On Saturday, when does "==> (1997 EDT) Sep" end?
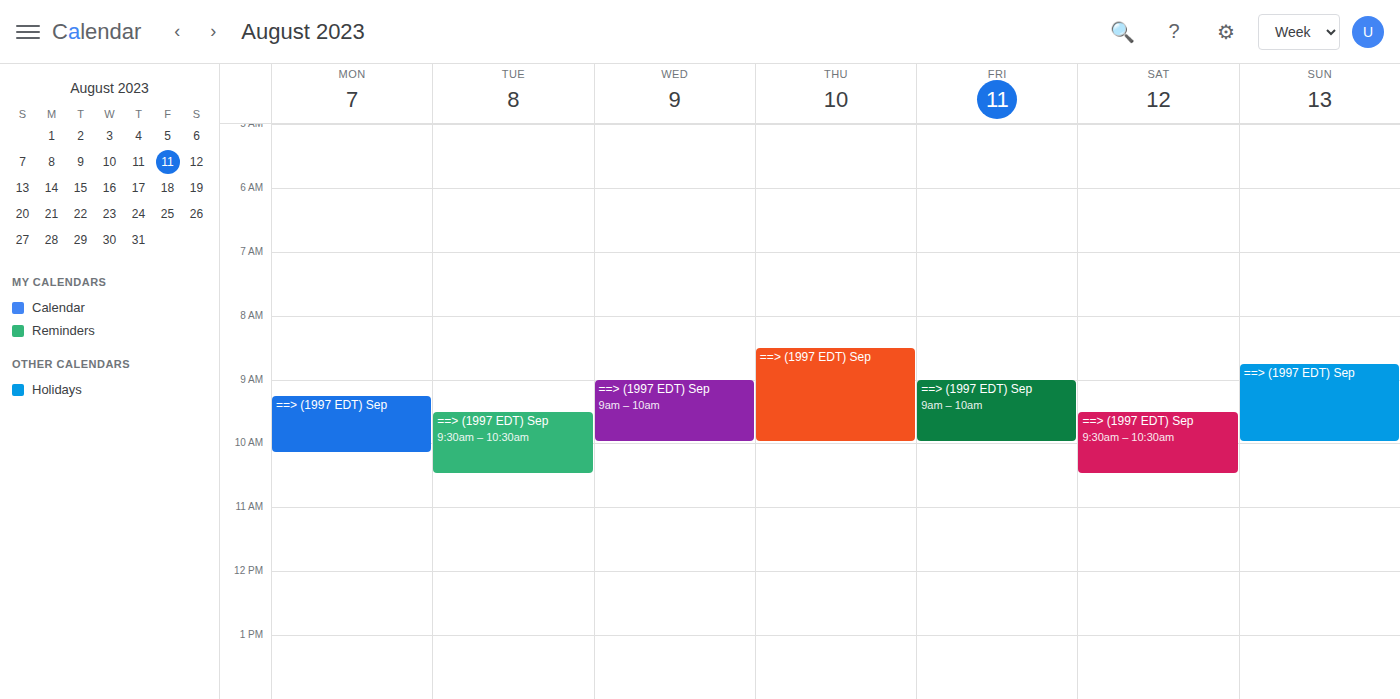
10:30 AM